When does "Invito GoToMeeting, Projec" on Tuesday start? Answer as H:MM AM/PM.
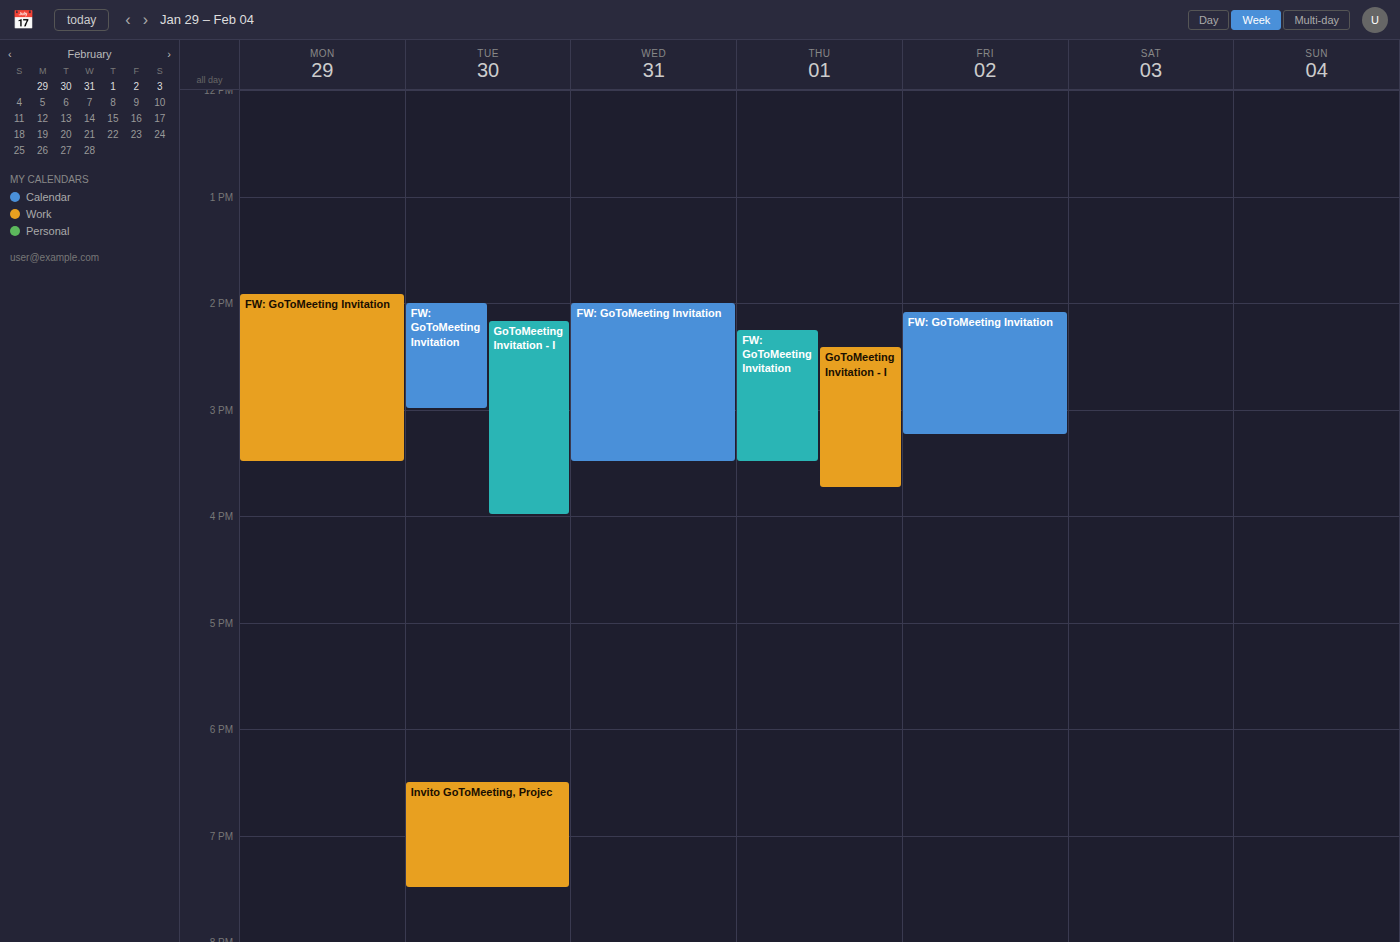
6:30 PM